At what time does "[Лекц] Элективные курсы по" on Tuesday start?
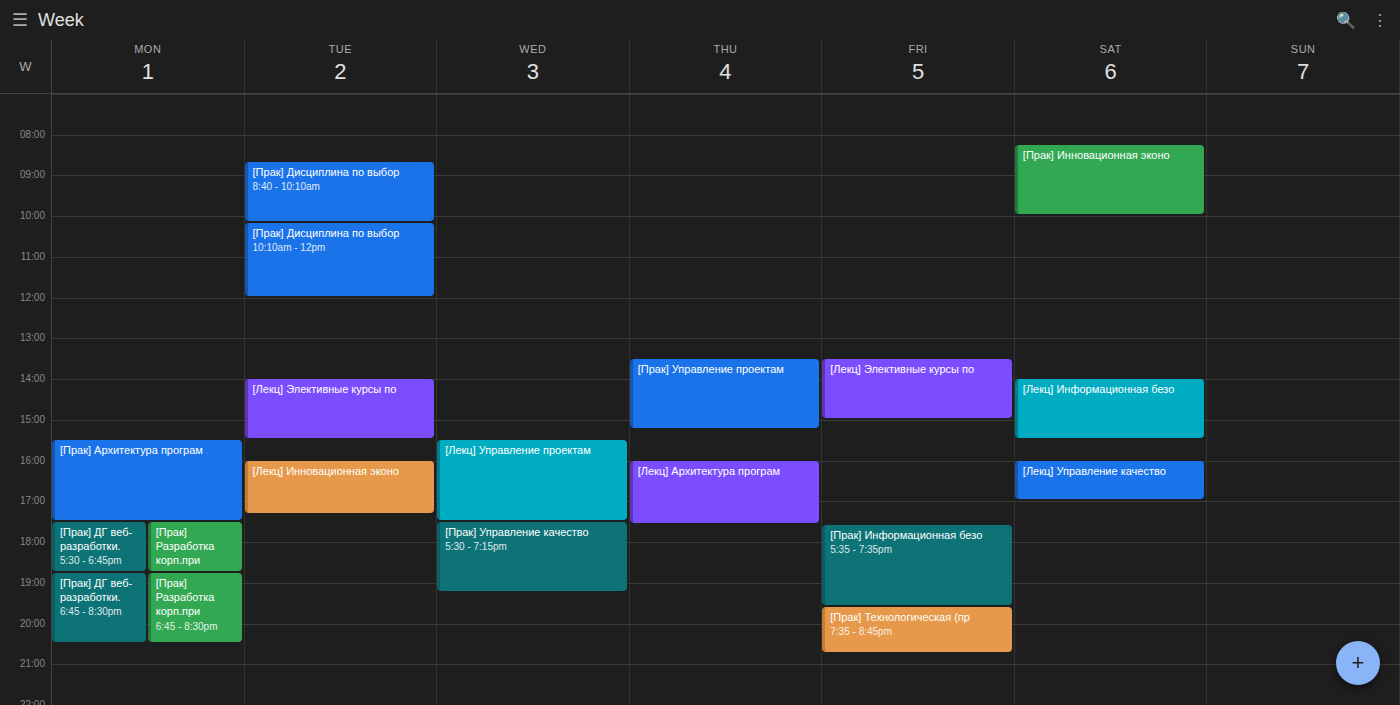
2:00 PM